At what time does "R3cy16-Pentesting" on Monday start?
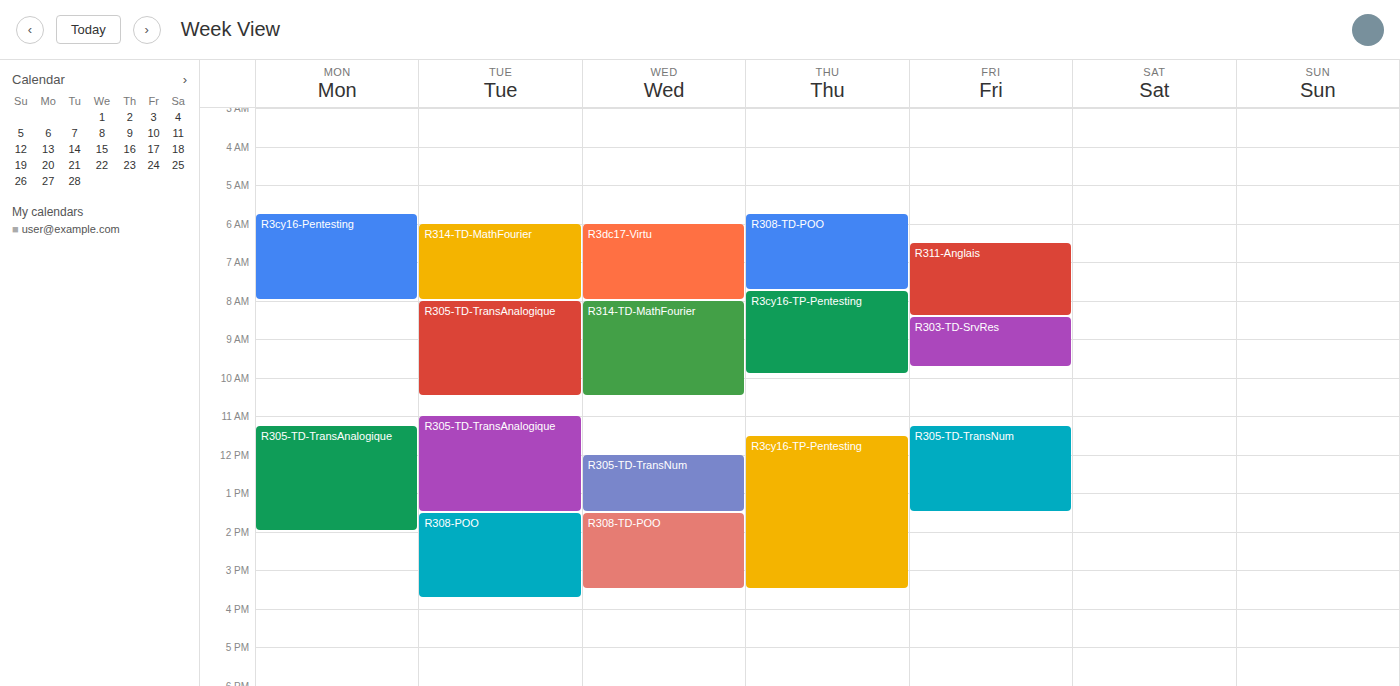
5:45 AM